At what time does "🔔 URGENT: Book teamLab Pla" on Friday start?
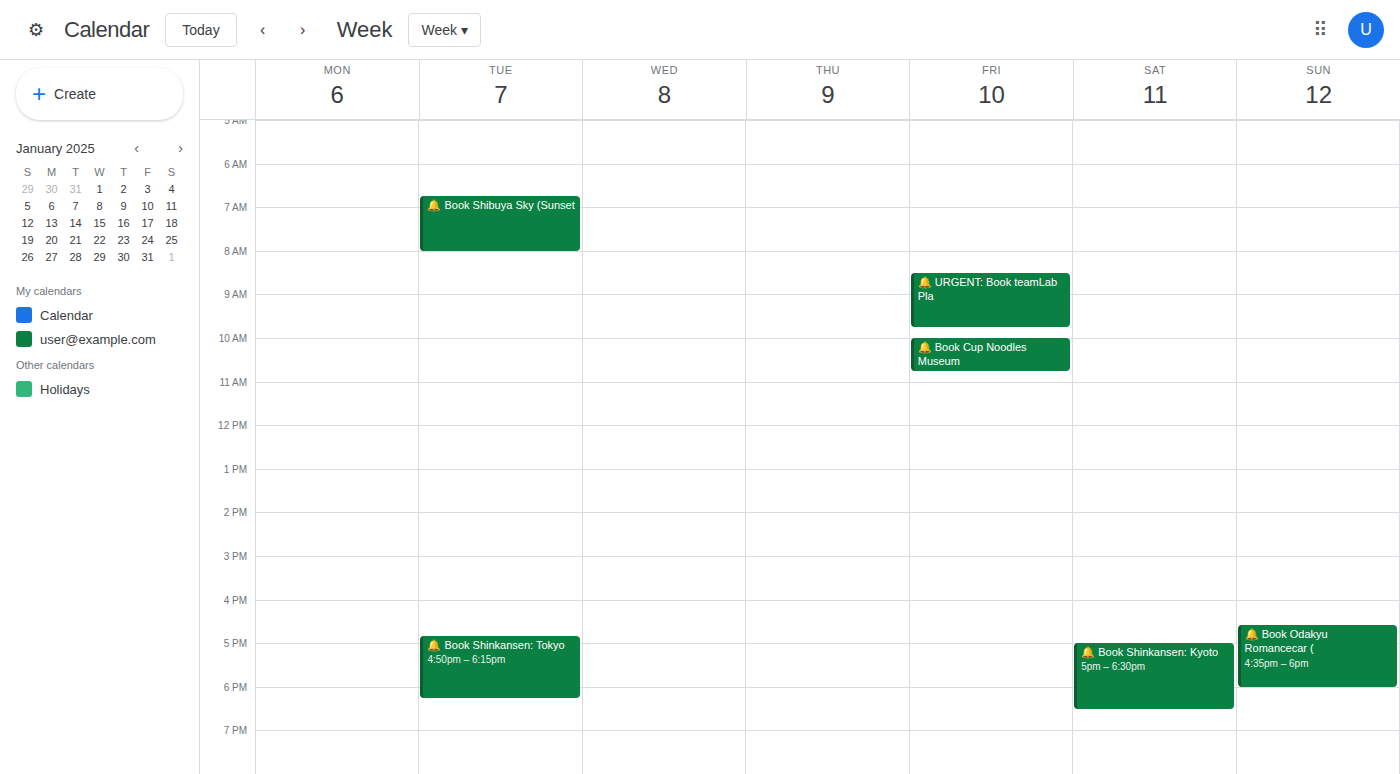
8:30 AM